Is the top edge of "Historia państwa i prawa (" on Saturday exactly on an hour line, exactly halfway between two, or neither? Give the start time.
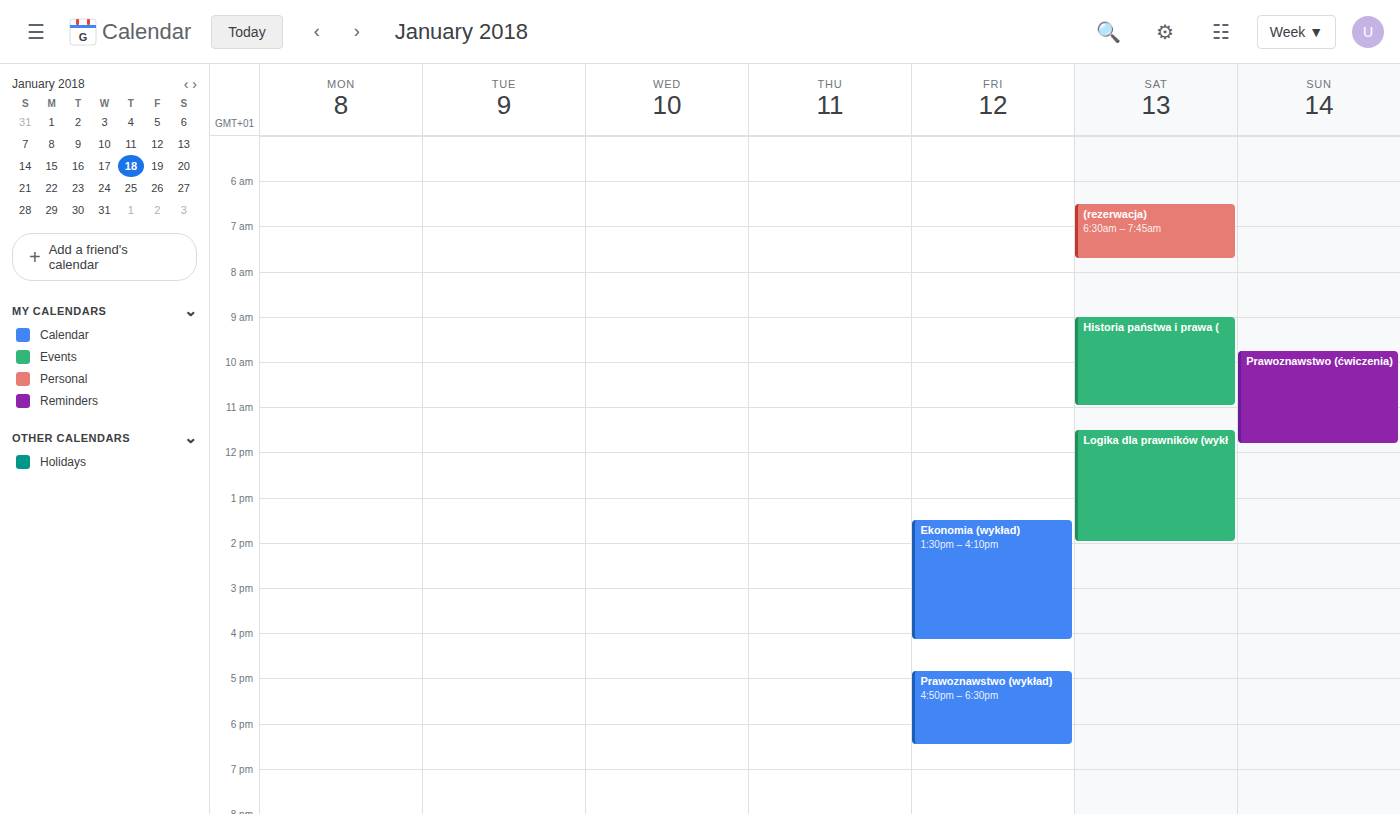
9:00 AM -- exactly on the 9 AM line.